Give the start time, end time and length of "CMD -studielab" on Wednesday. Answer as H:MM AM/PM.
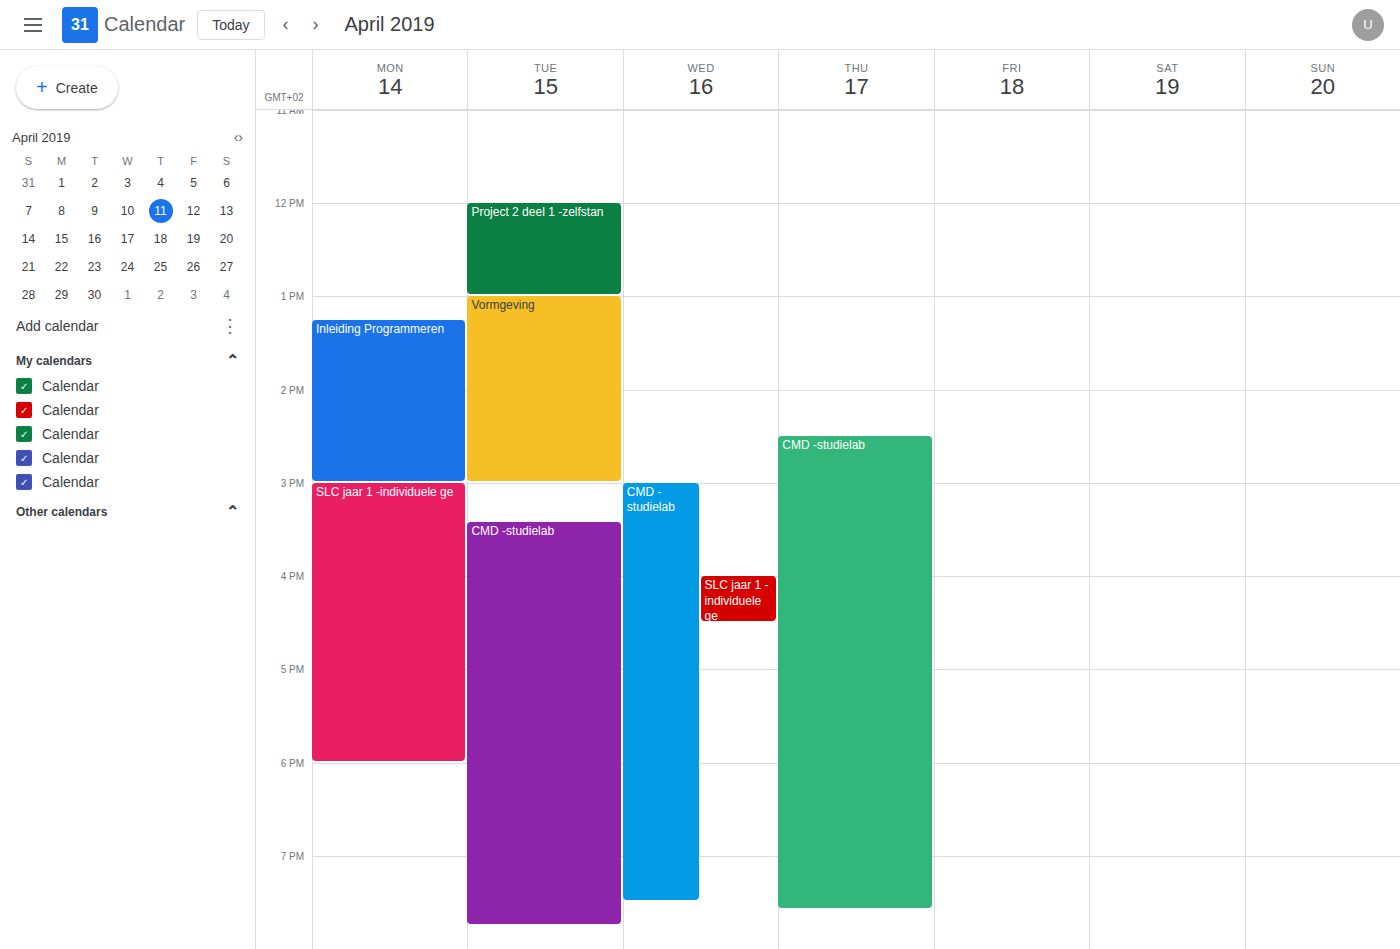
3:00 PM to 7:30 PM, 4 hours 30 minutes